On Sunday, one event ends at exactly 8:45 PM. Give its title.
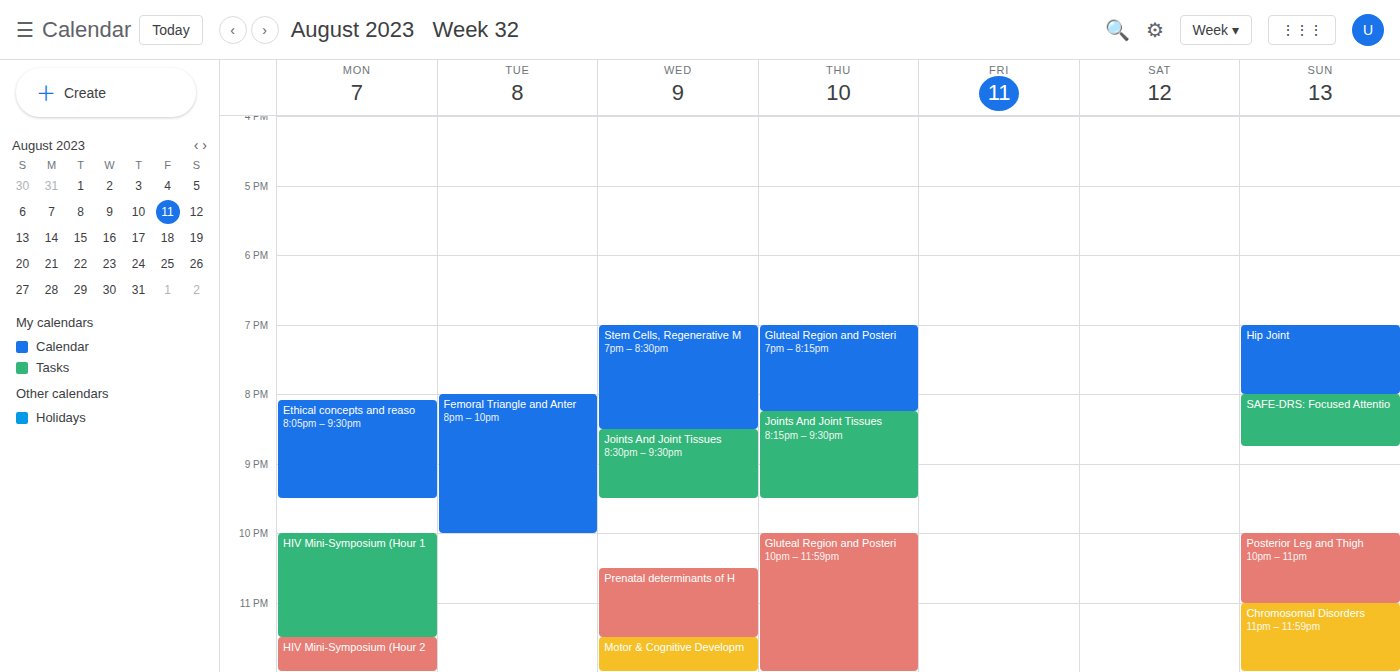
"SAFE-DRS: Focused Attentio"